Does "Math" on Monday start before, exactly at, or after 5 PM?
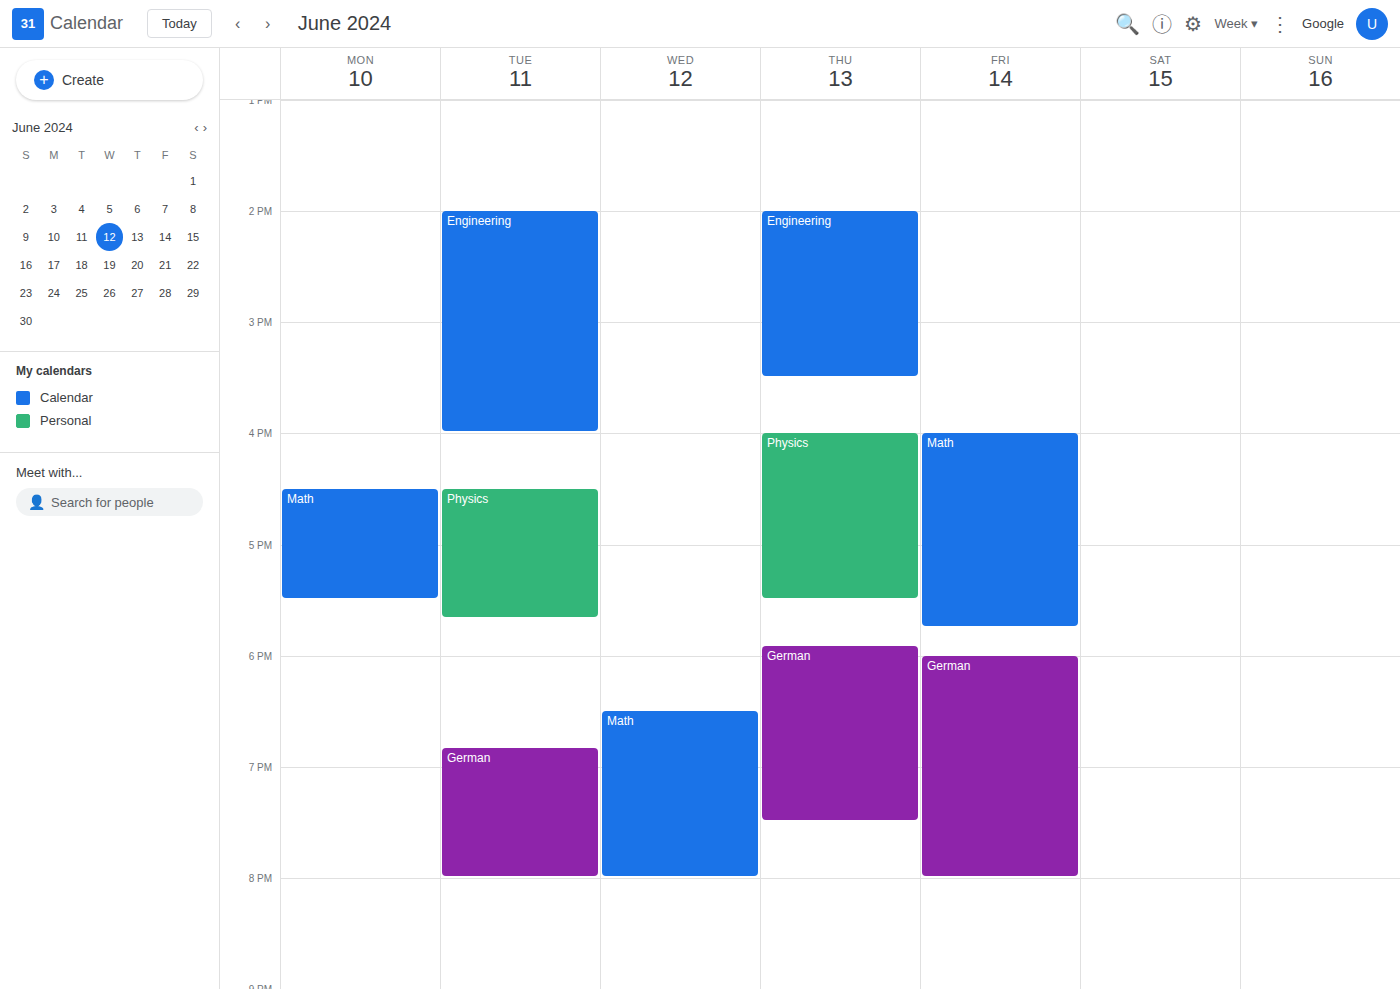
4:30 PM -- before 5 PM, 30 minutes above the 5 PM line.